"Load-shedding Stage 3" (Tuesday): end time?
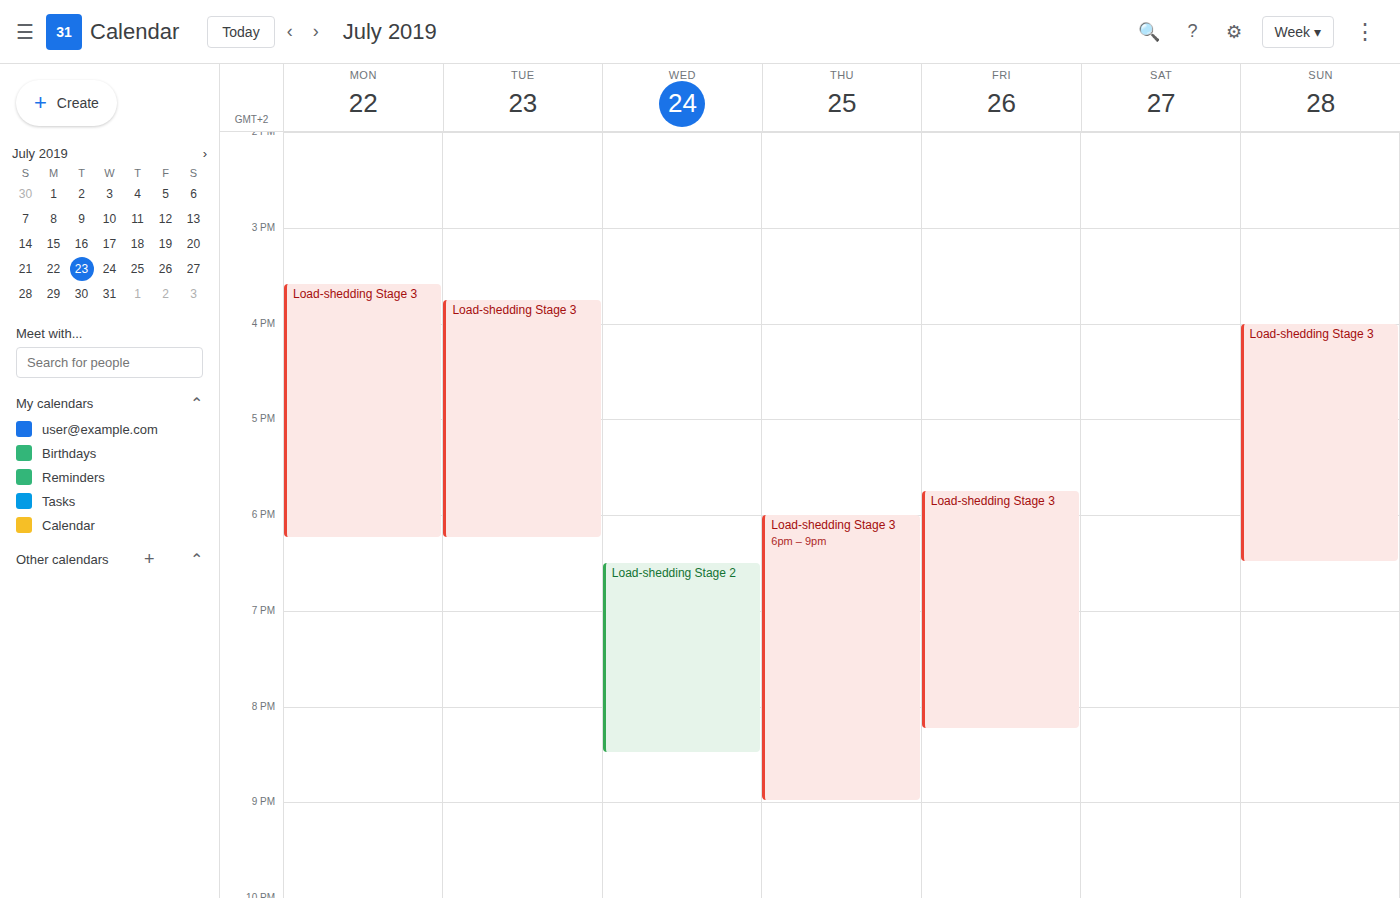
6:15 PM